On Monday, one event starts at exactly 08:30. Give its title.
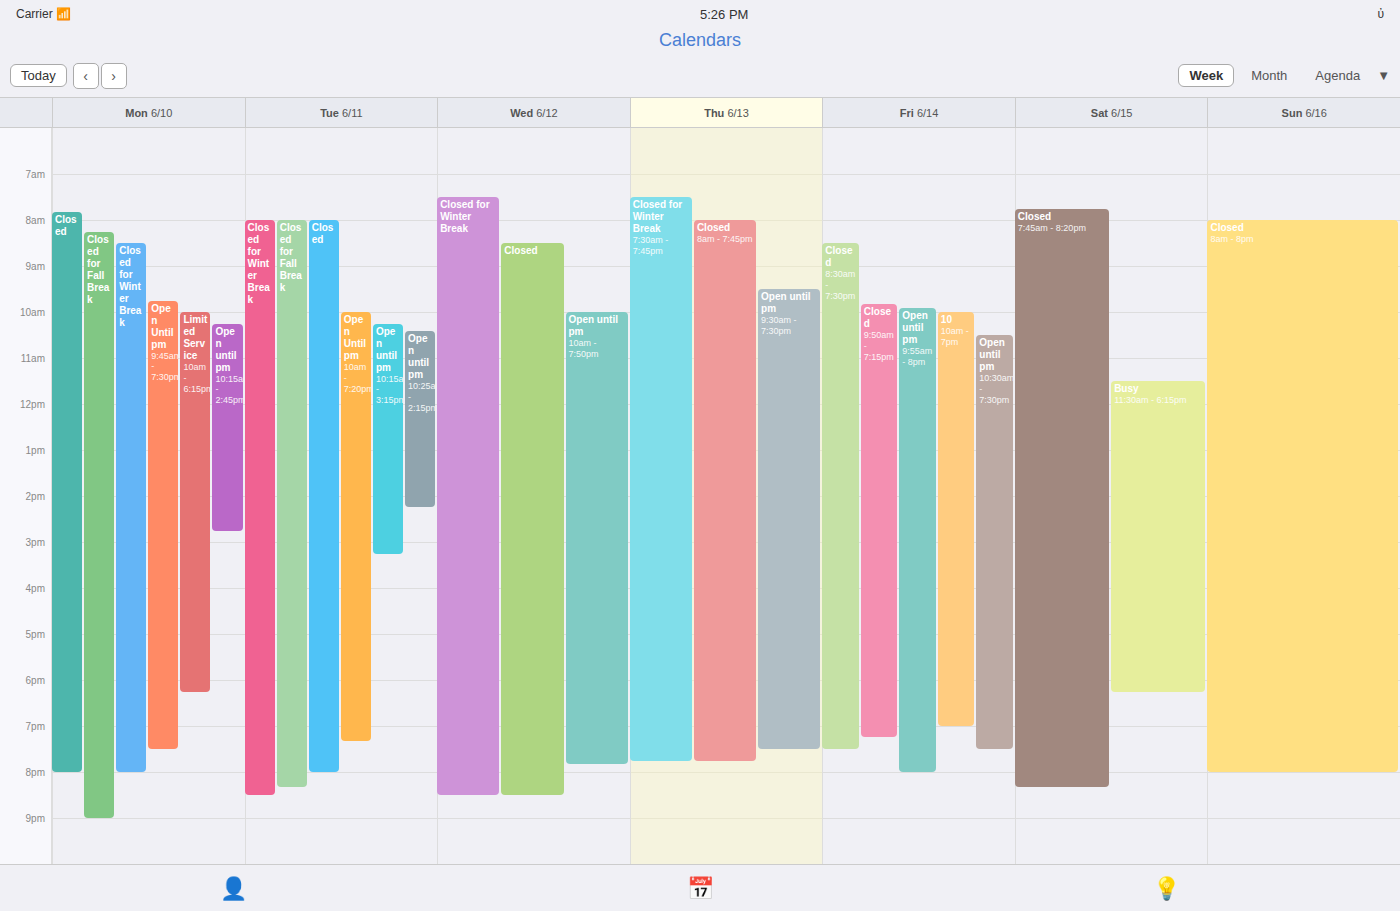
"Closed for Winter Break"